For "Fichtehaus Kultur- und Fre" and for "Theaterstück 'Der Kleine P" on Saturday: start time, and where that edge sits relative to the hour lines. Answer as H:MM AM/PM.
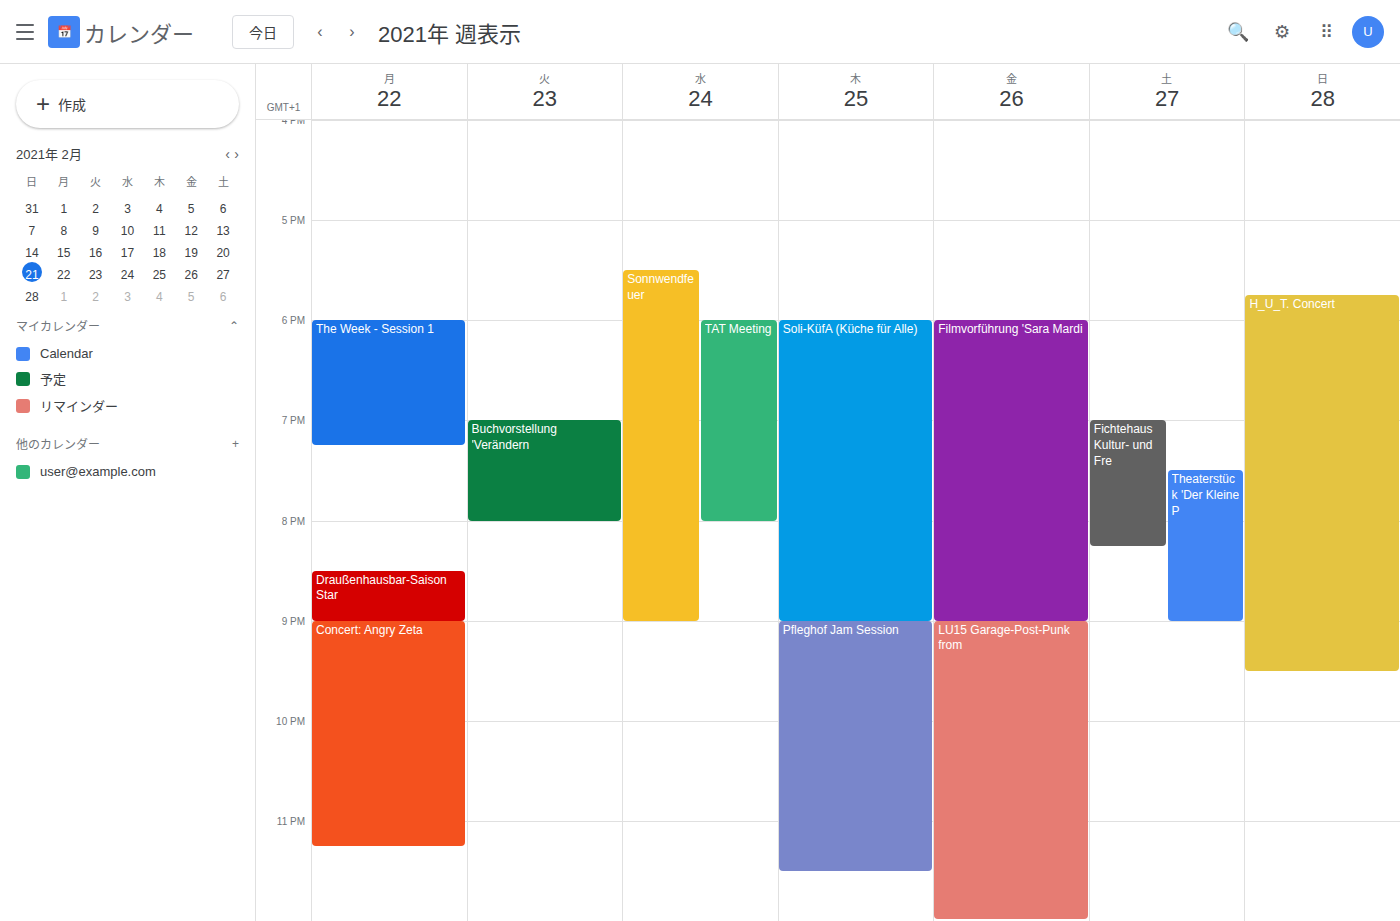
"Fichtehaus Kultur- und Fre": 7:00 PM, exactly on the 7 PM line. "Theaterstück 'Der Kleine P": 7:30 PM, halfway between the 7 PM and 8 PM lines.